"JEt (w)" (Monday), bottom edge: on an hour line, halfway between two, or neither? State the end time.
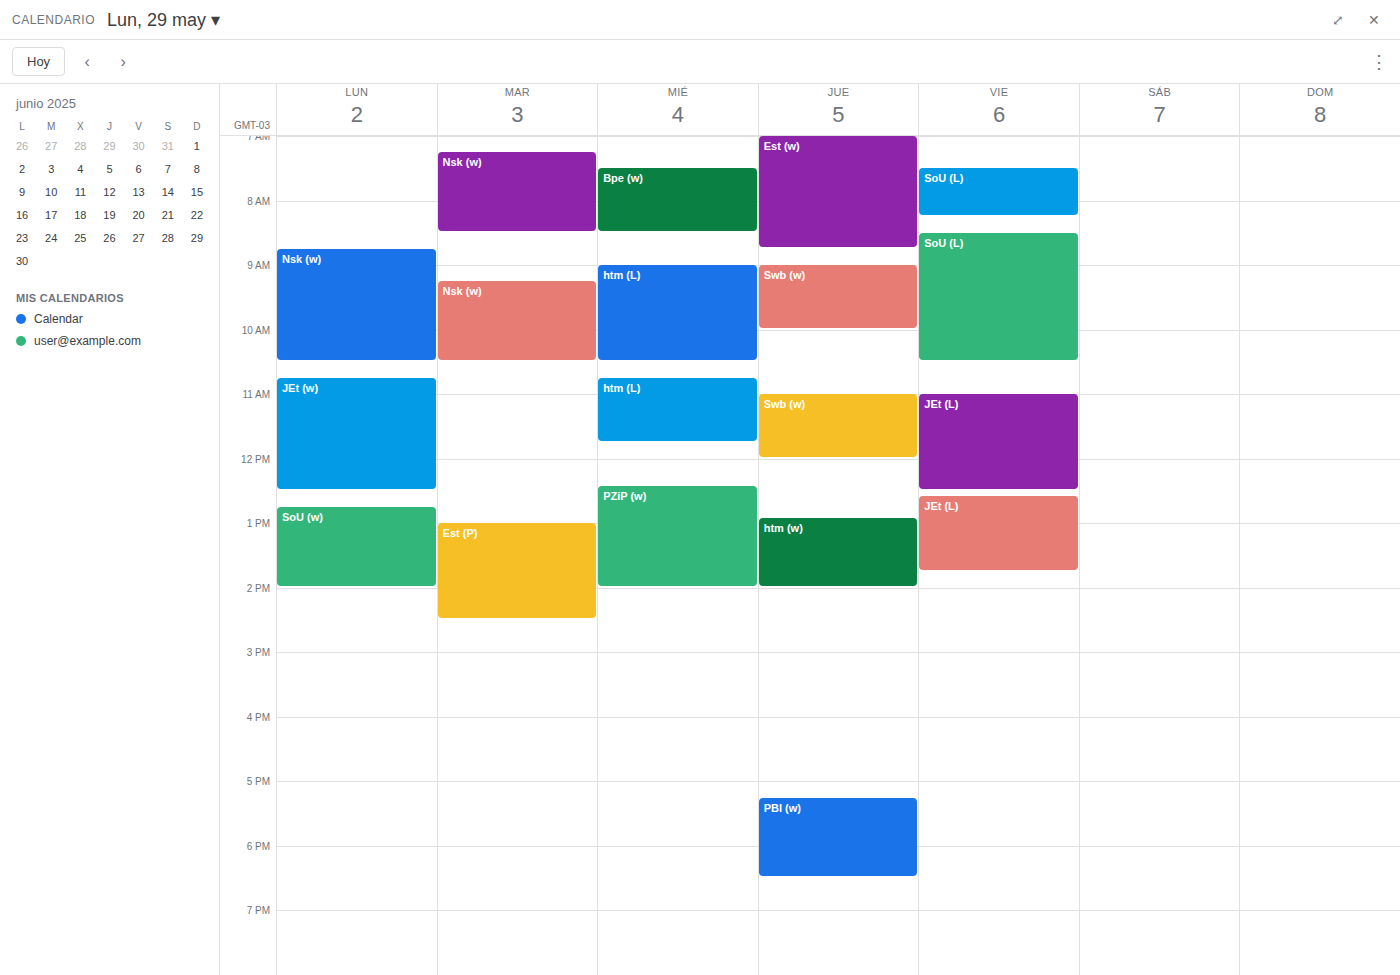
12:30 PM -- halfway between the 12 PM and 1 PM lines.